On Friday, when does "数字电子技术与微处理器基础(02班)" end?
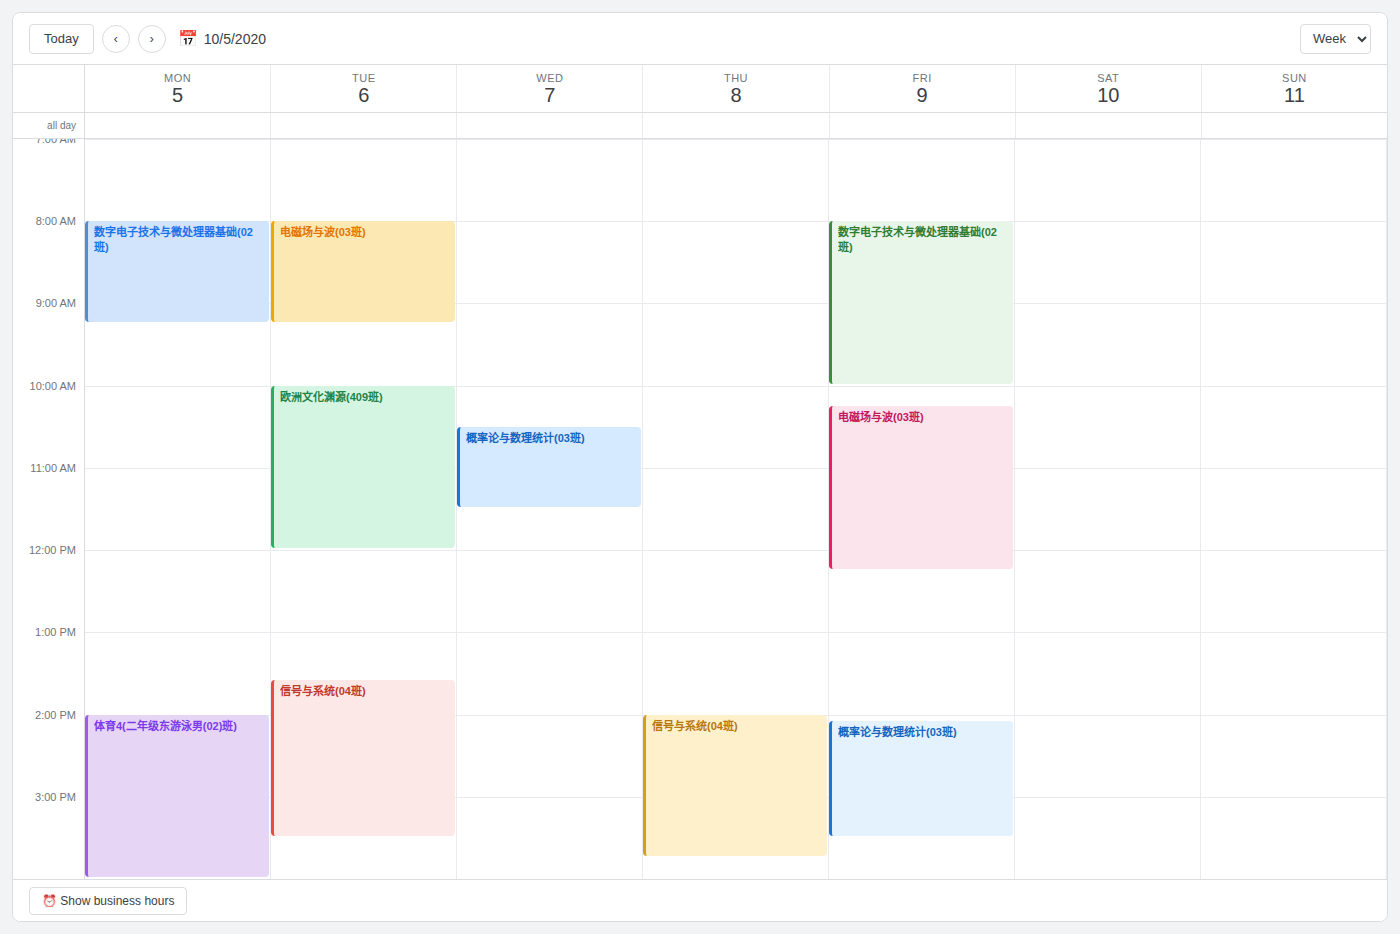
10:00 AM